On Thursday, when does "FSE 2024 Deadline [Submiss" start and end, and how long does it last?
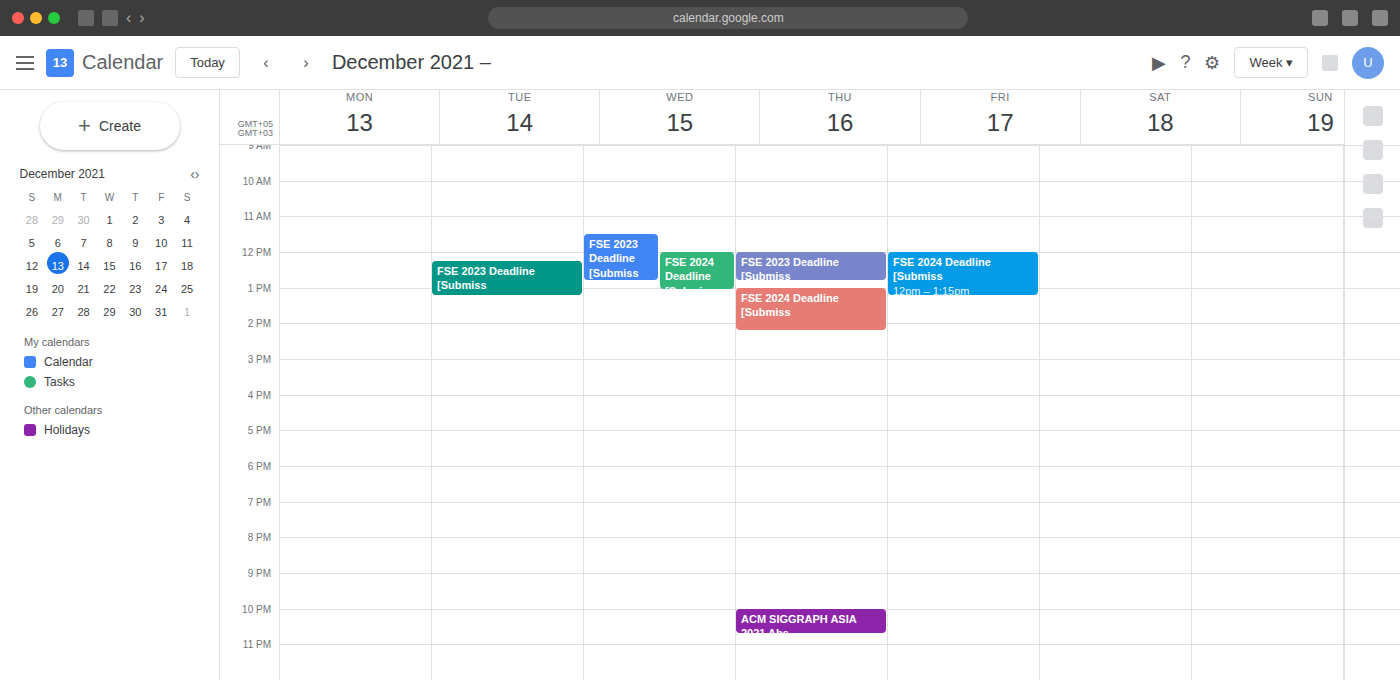
1:00 PM to 2:15 PM, 1 hour 15 minutes